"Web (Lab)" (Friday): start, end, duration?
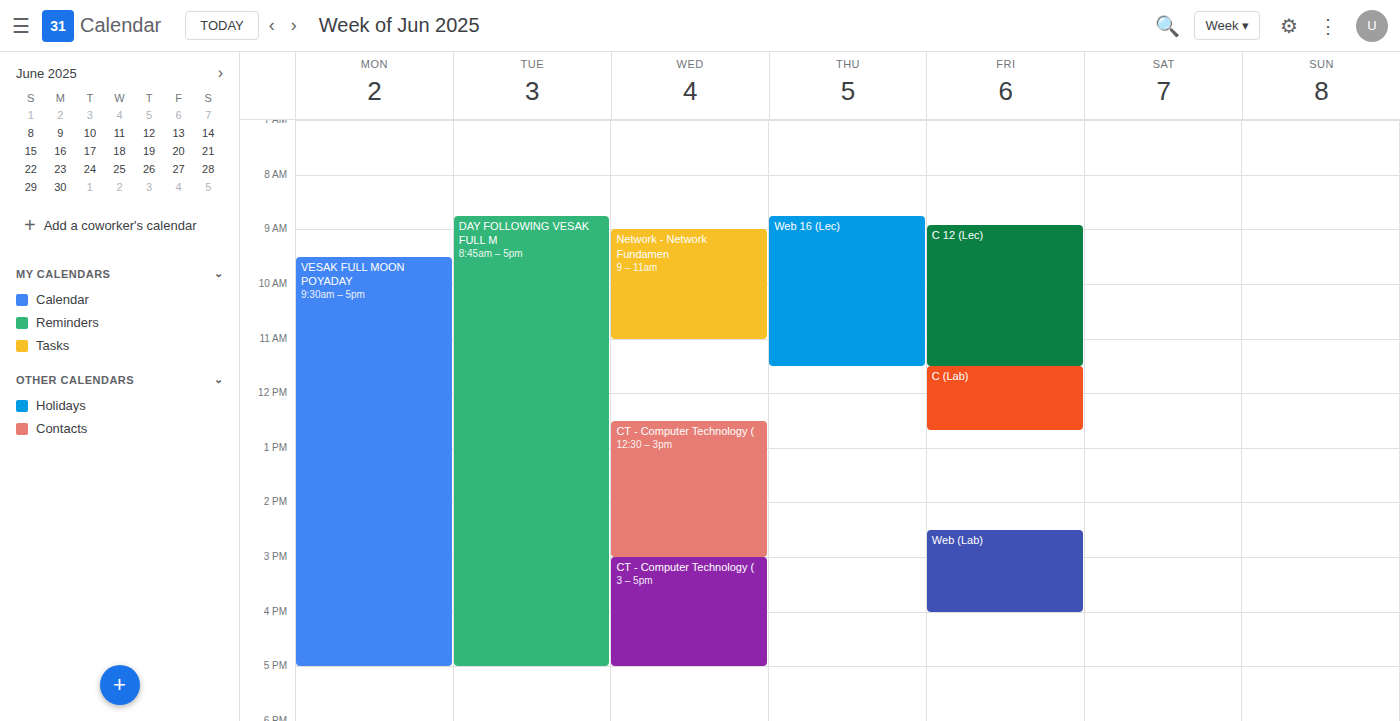
2:30 PM to 4:00 PM, 1 hour 30 minutes